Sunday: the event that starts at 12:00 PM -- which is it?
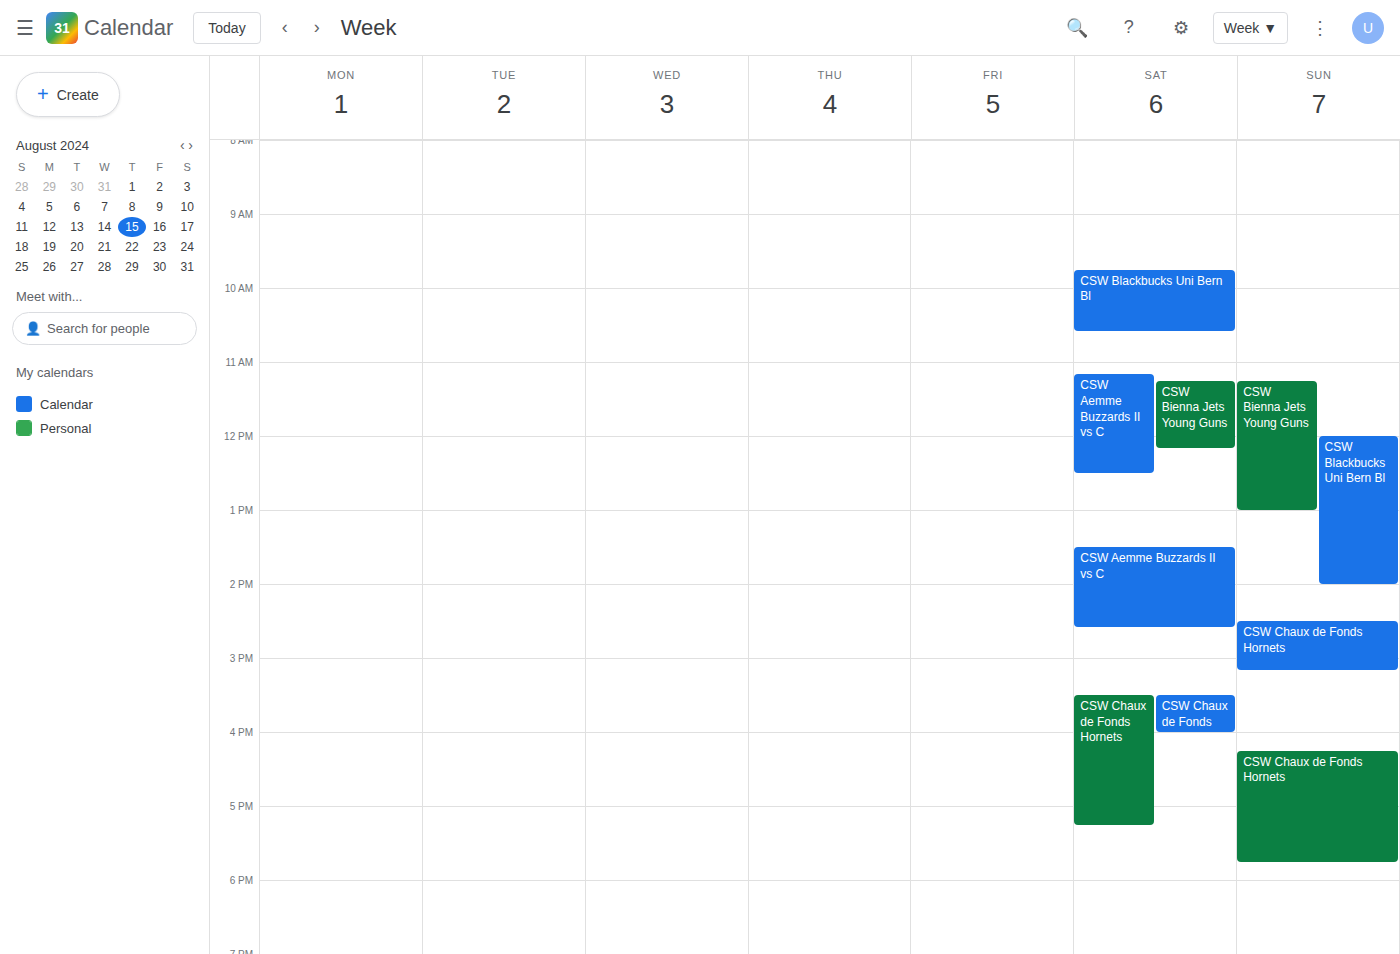
"CSW Blackbucks Uni Bern Bl"